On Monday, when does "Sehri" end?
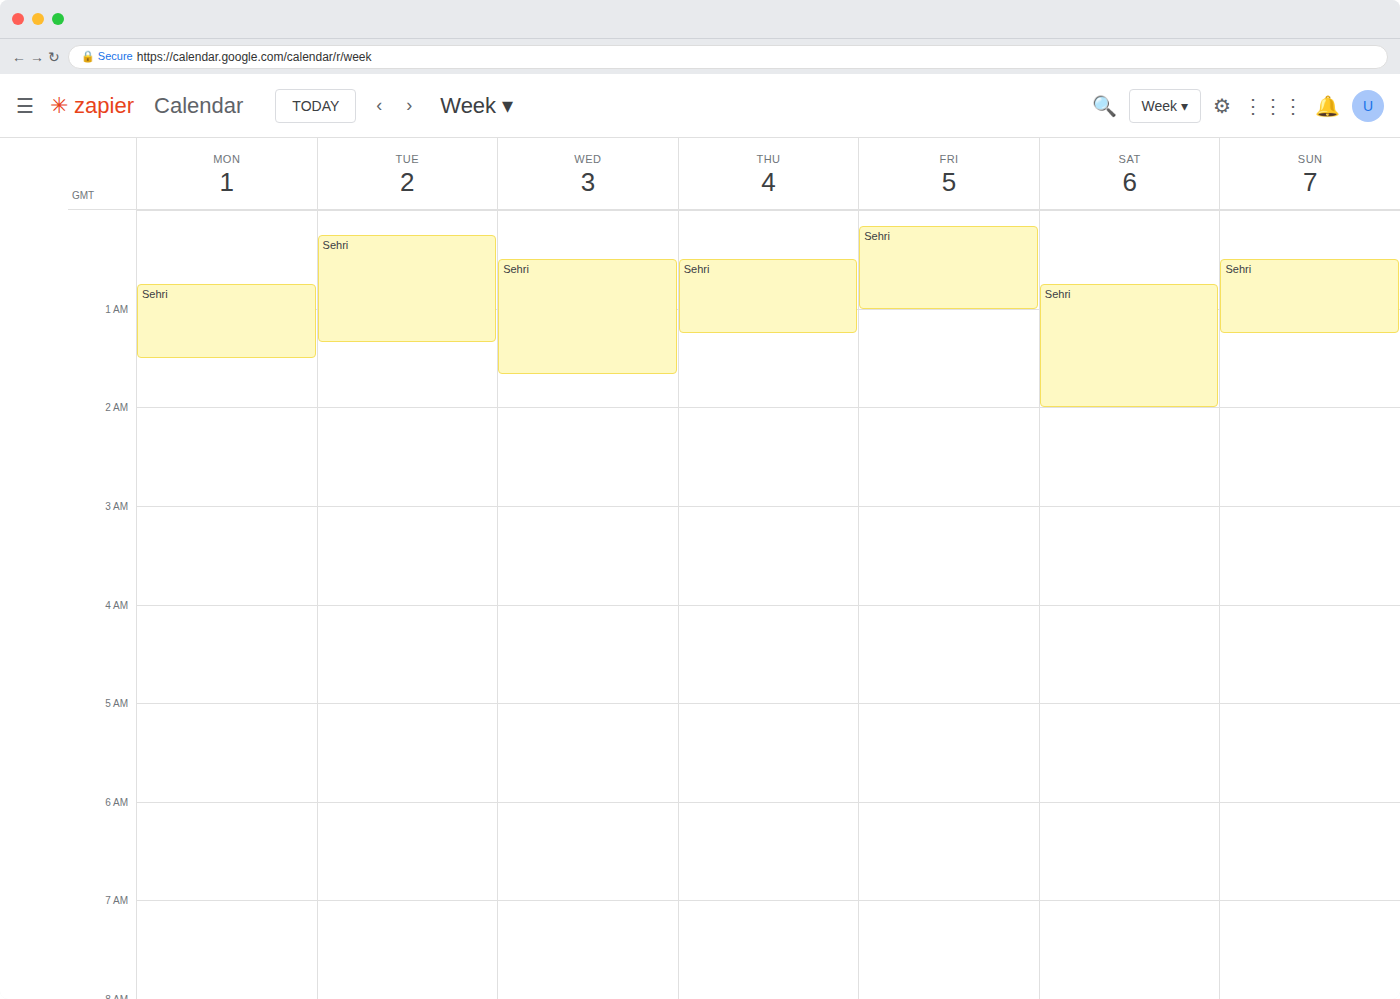
1:30 AM